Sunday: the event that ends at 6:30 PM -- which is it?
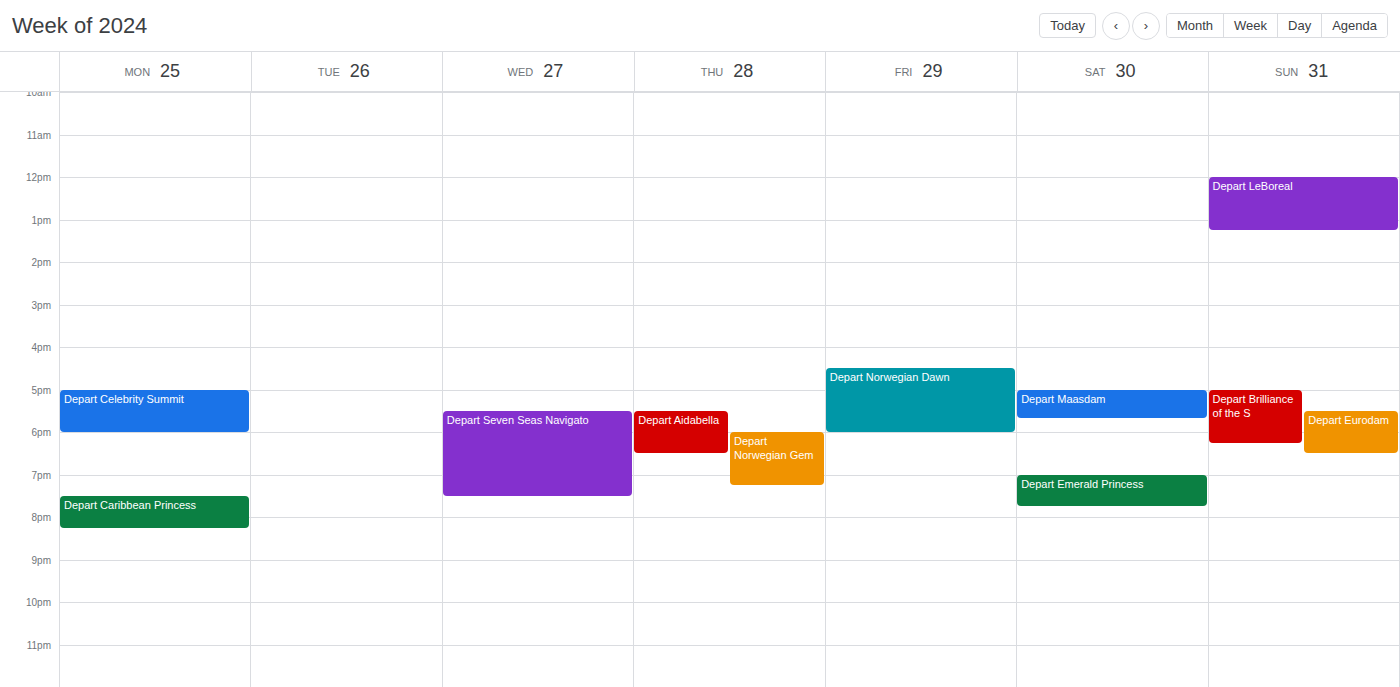
"Depart Eurodam"